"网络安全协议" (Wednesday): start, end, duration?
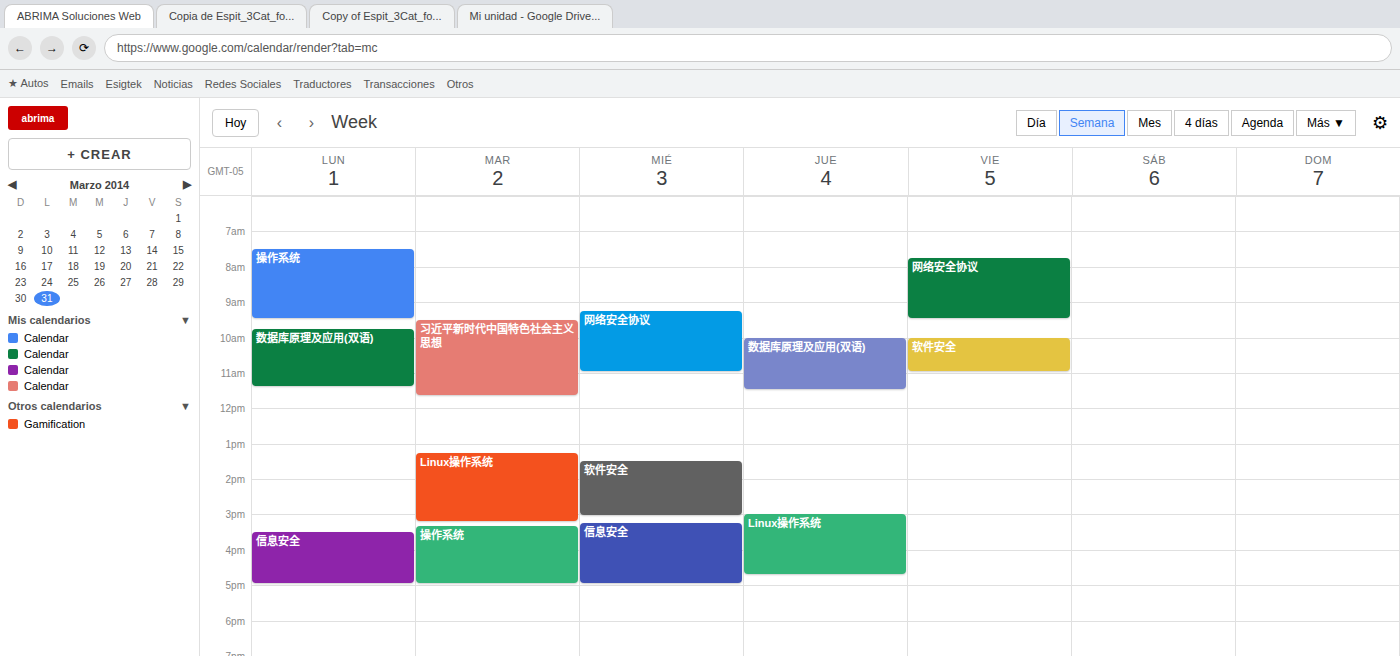
9:15 AM to 11:00 AM, 1 hour 45 minutes